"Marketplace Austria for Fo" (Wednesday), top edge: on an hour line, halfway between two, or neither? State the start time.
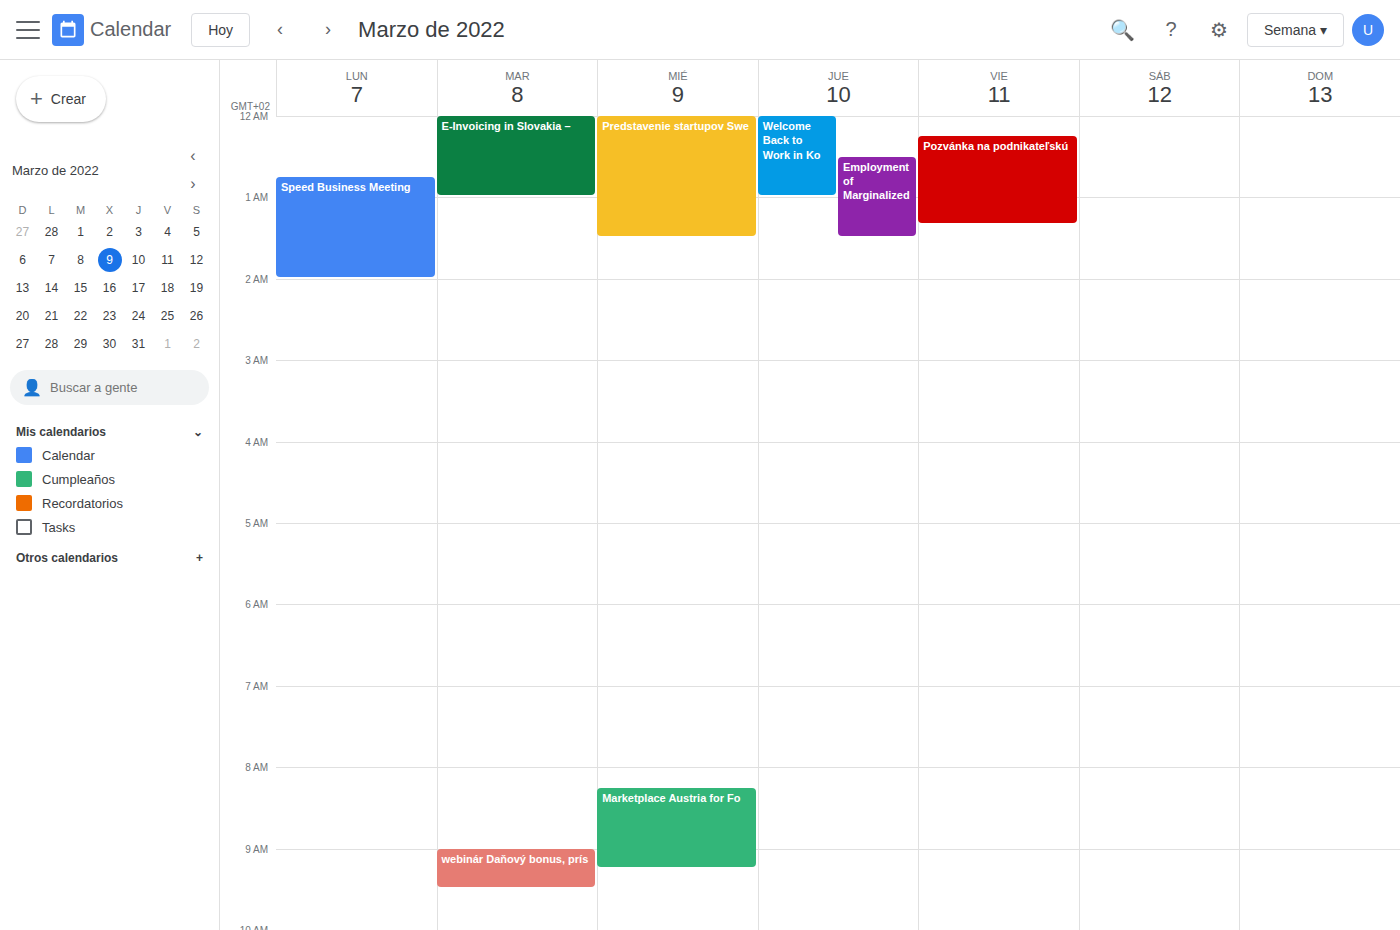
8:15 AM -- neither: a quarter of the way from the 8 AM line to the 9 AM line.